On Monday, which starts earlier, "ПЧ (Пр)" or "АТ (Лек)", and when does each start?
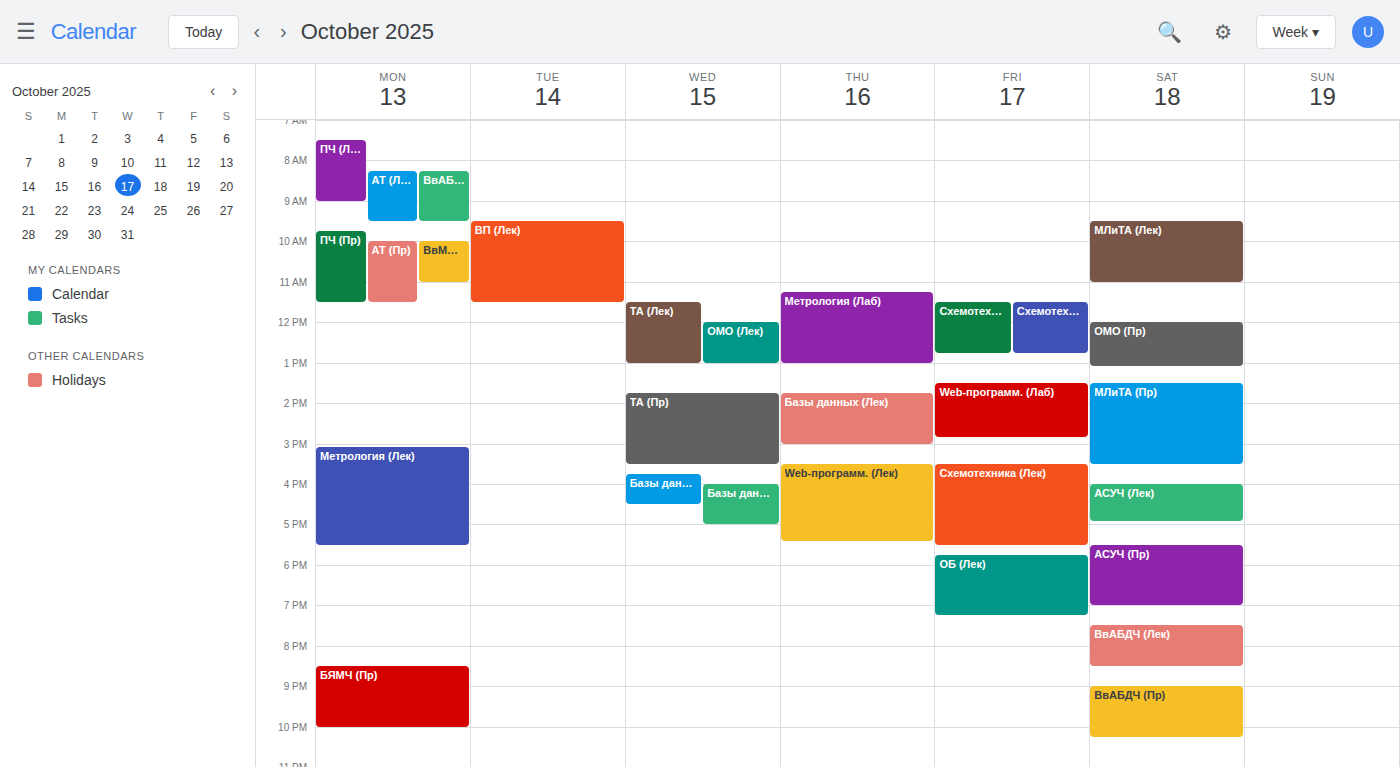
"АТ (Лек)" 8:15 AM; "ПЧ (Пр)" 9:45 AM.